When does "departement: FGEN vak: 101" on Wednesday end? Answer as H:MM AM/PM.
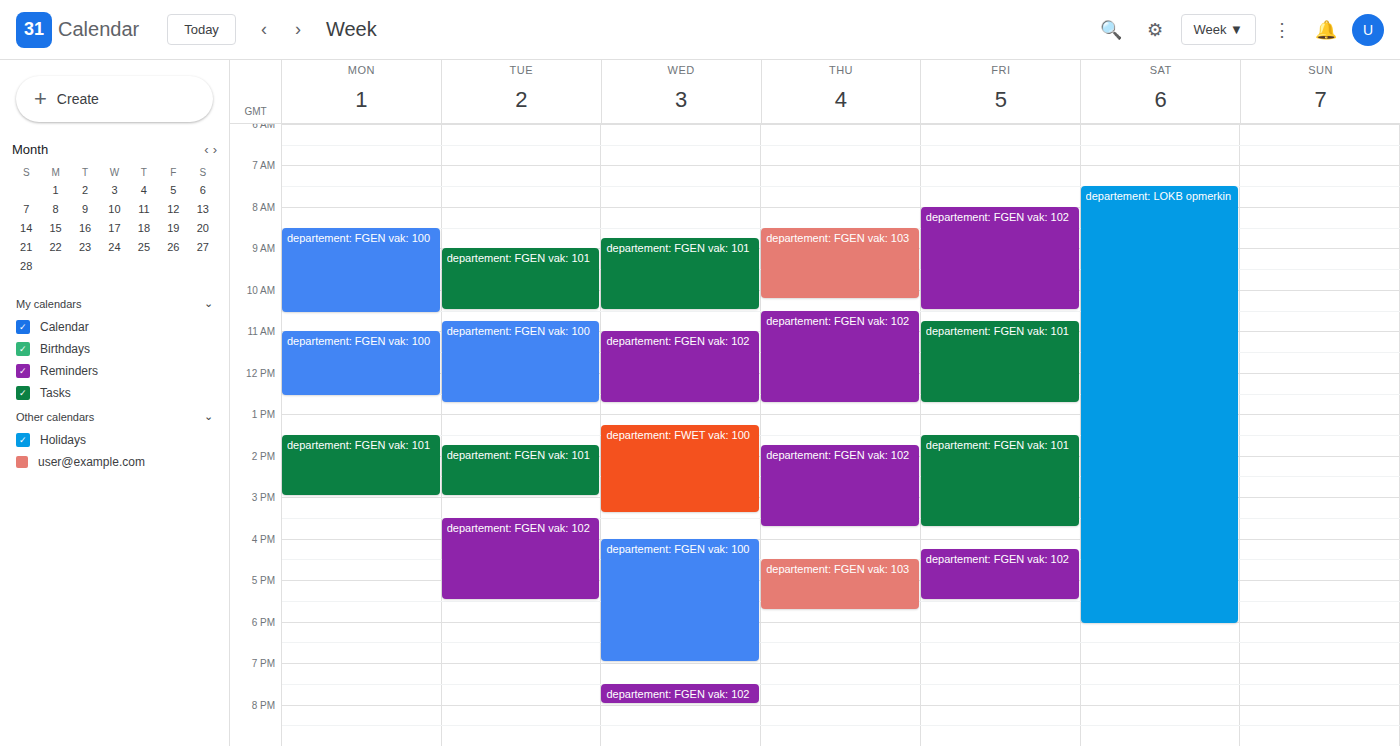
10:30 AM